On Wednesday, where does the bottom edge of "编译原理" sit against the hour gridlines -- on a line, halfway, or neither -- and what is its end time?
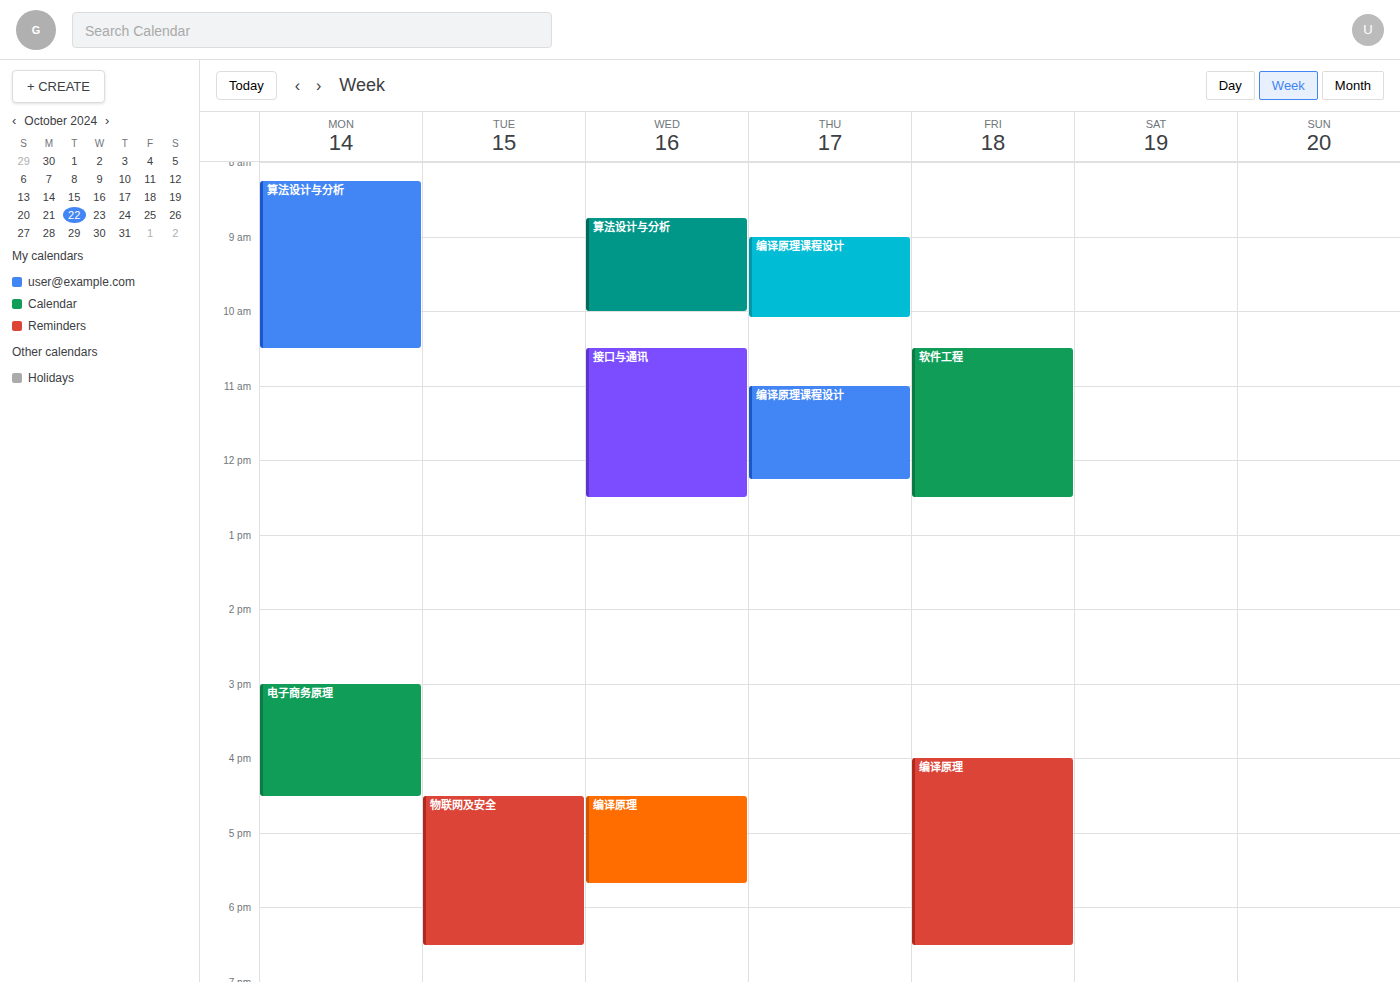
5:40 PM -- neither: 40 minutes below the 5 PM line and 20 minutes above the 6 PM line.